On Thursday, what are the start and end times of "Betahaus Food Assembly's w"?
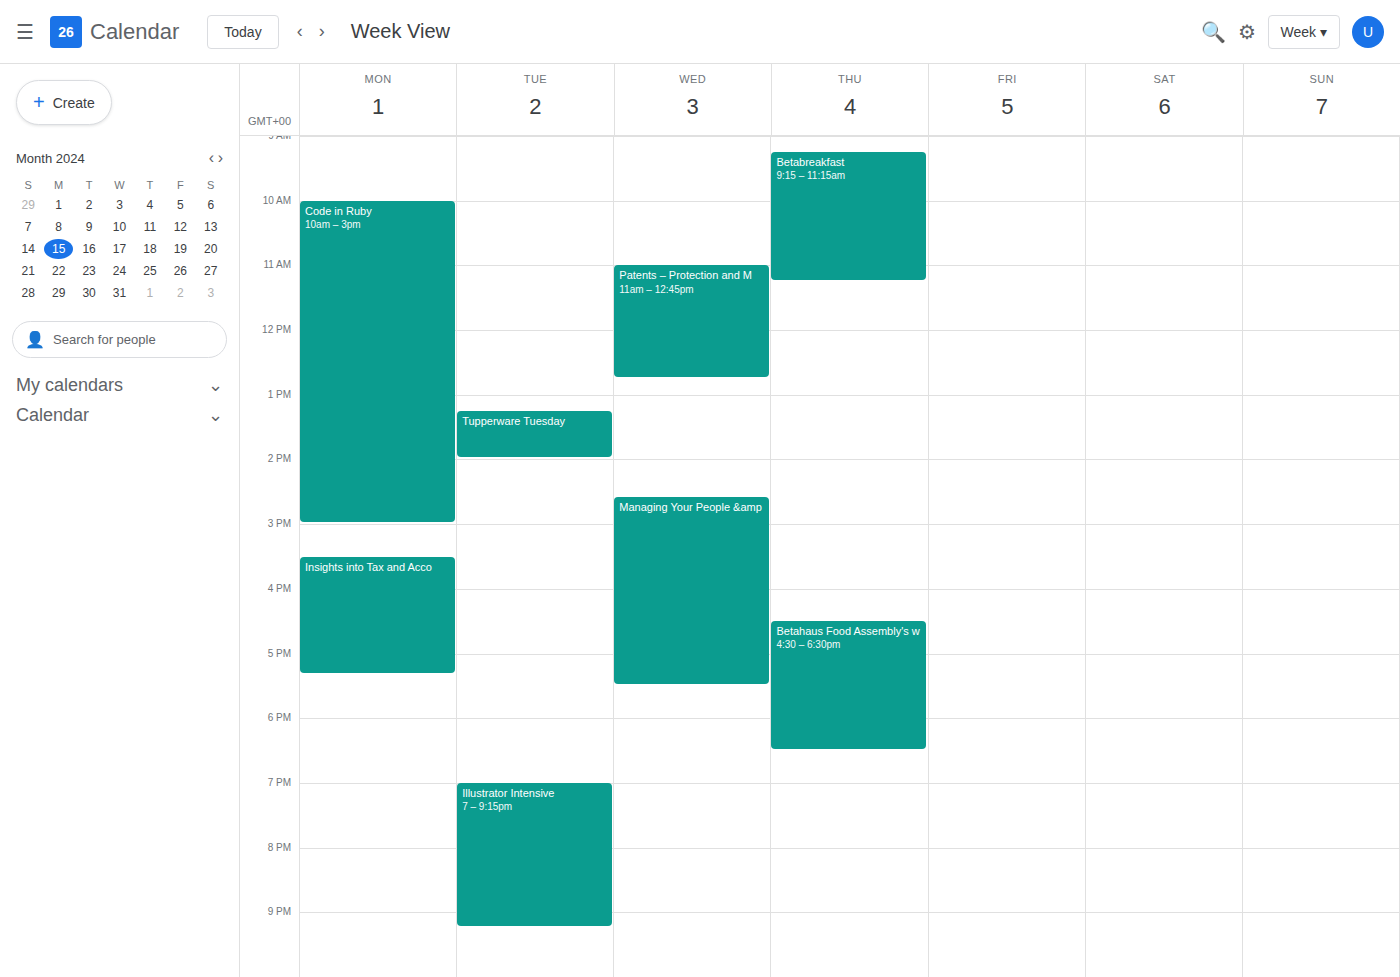
4:30 PM to 6:30 PM